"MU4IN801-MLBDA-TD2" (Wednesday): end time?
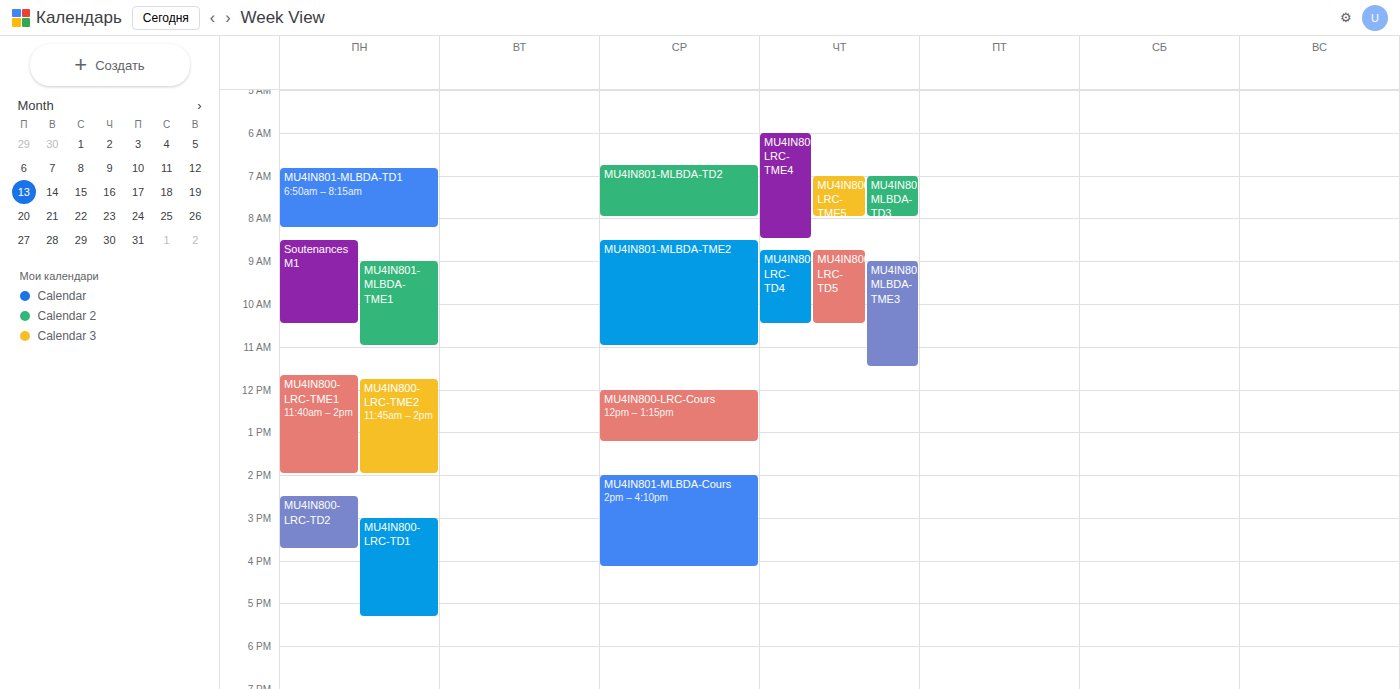
8:00 AM